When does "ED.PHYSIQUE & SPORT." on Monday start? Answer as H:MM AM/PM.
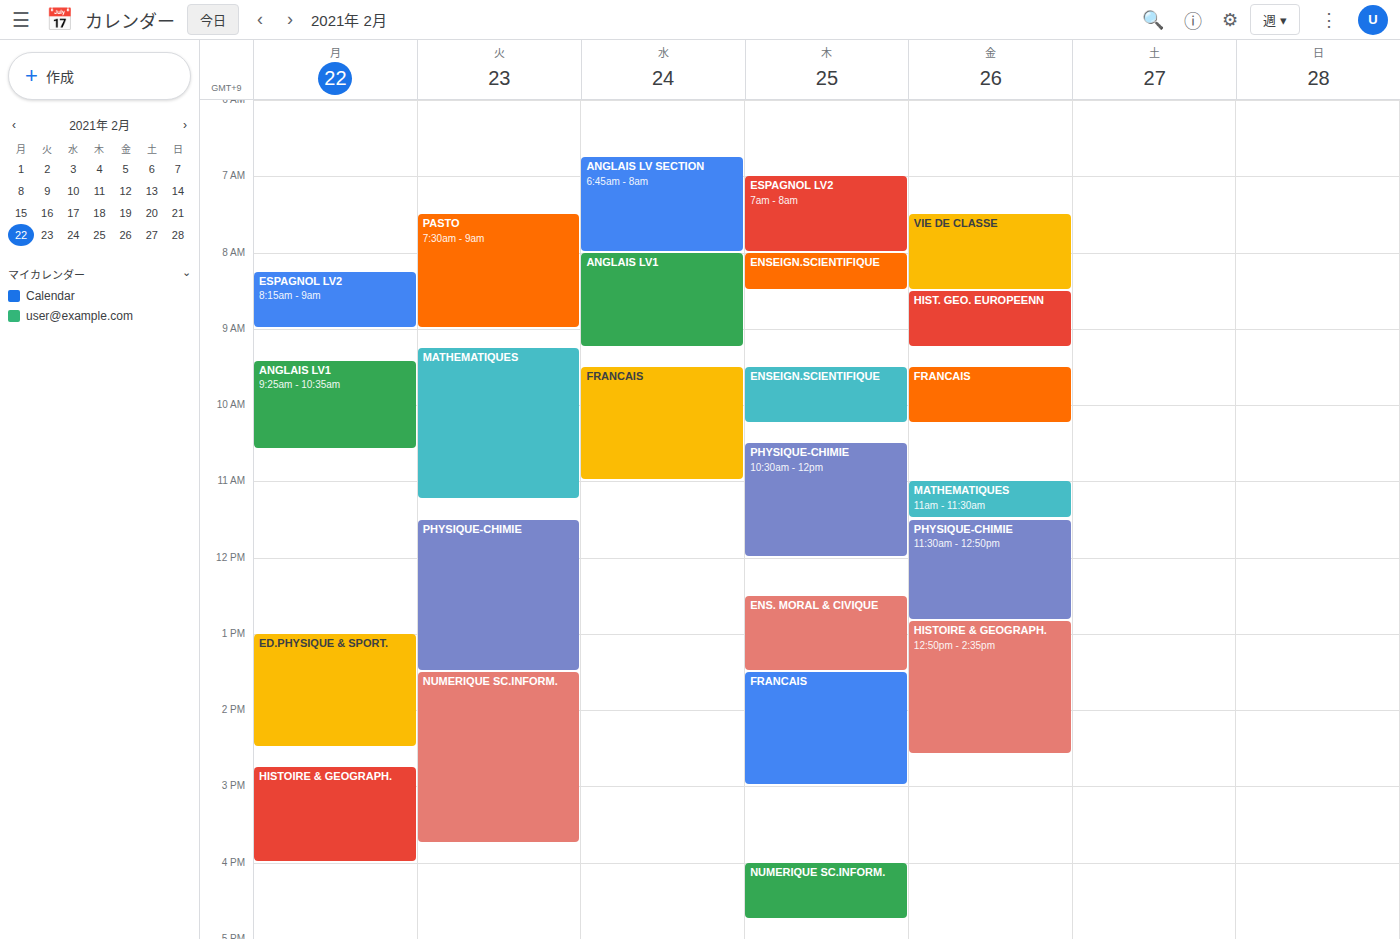
1:00 PM